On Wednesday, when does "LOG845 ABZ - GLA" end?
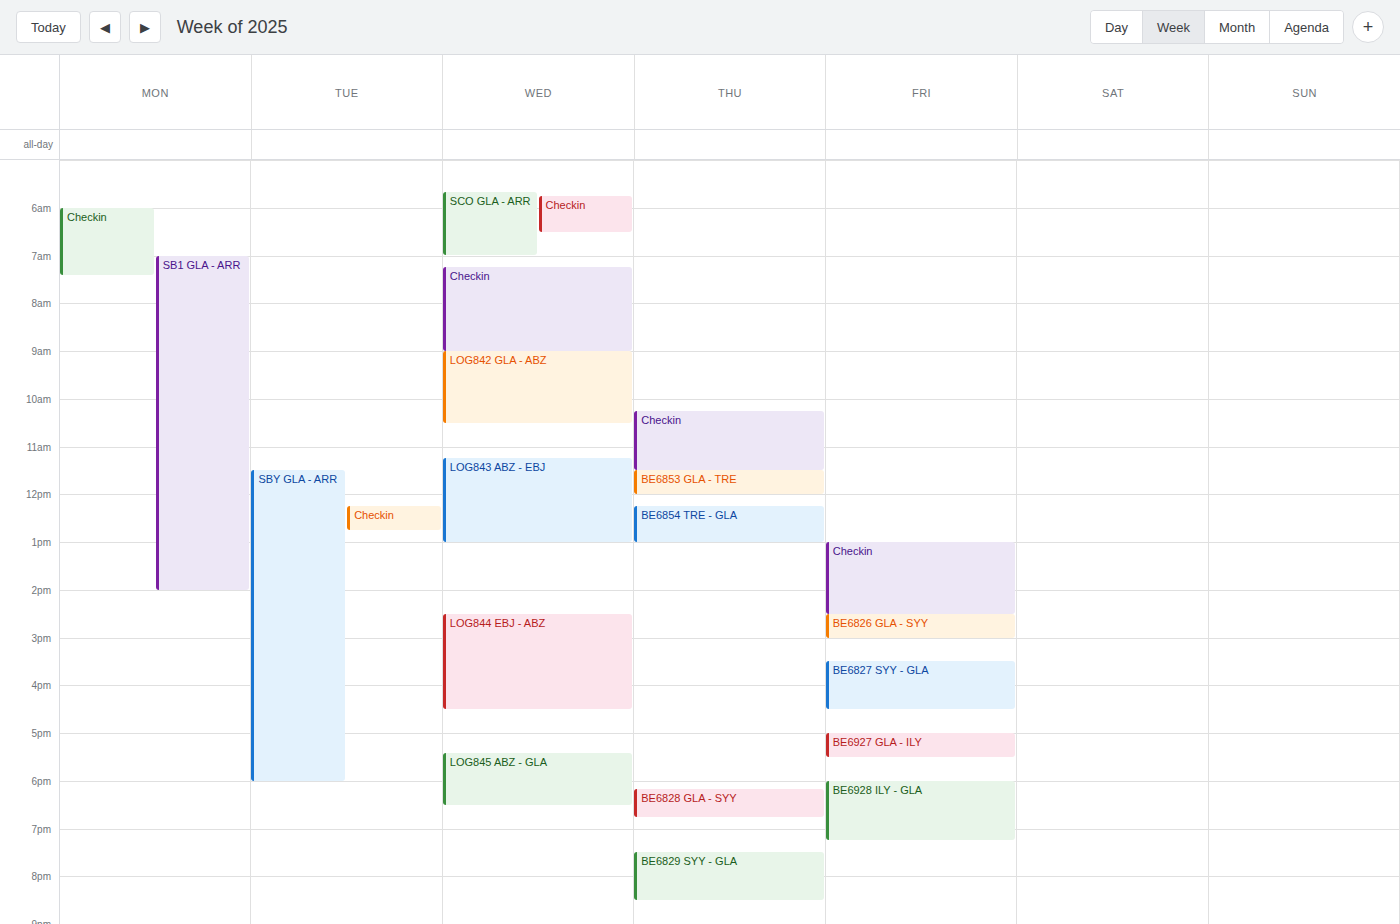
6:30 PM